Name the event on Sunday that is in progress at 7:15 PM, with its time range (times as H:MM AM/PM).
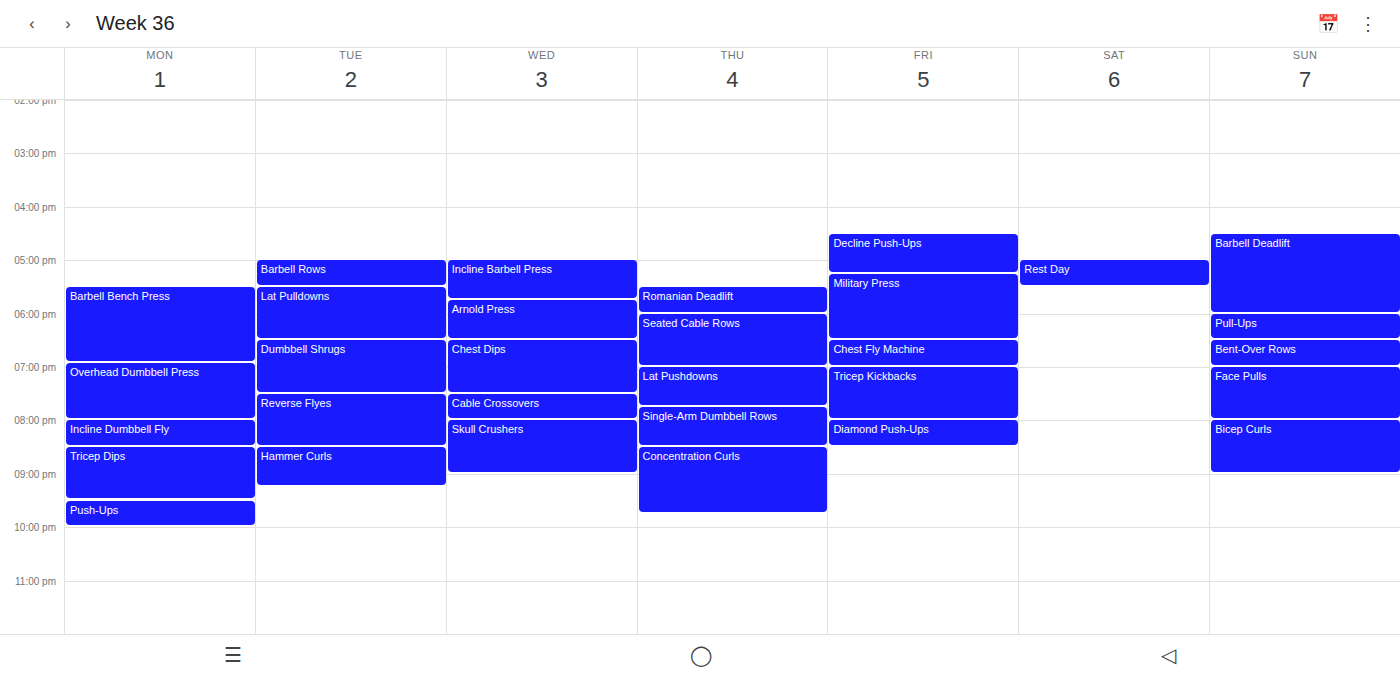
"Face Pulls", 7:00 PM to 8:00 PM